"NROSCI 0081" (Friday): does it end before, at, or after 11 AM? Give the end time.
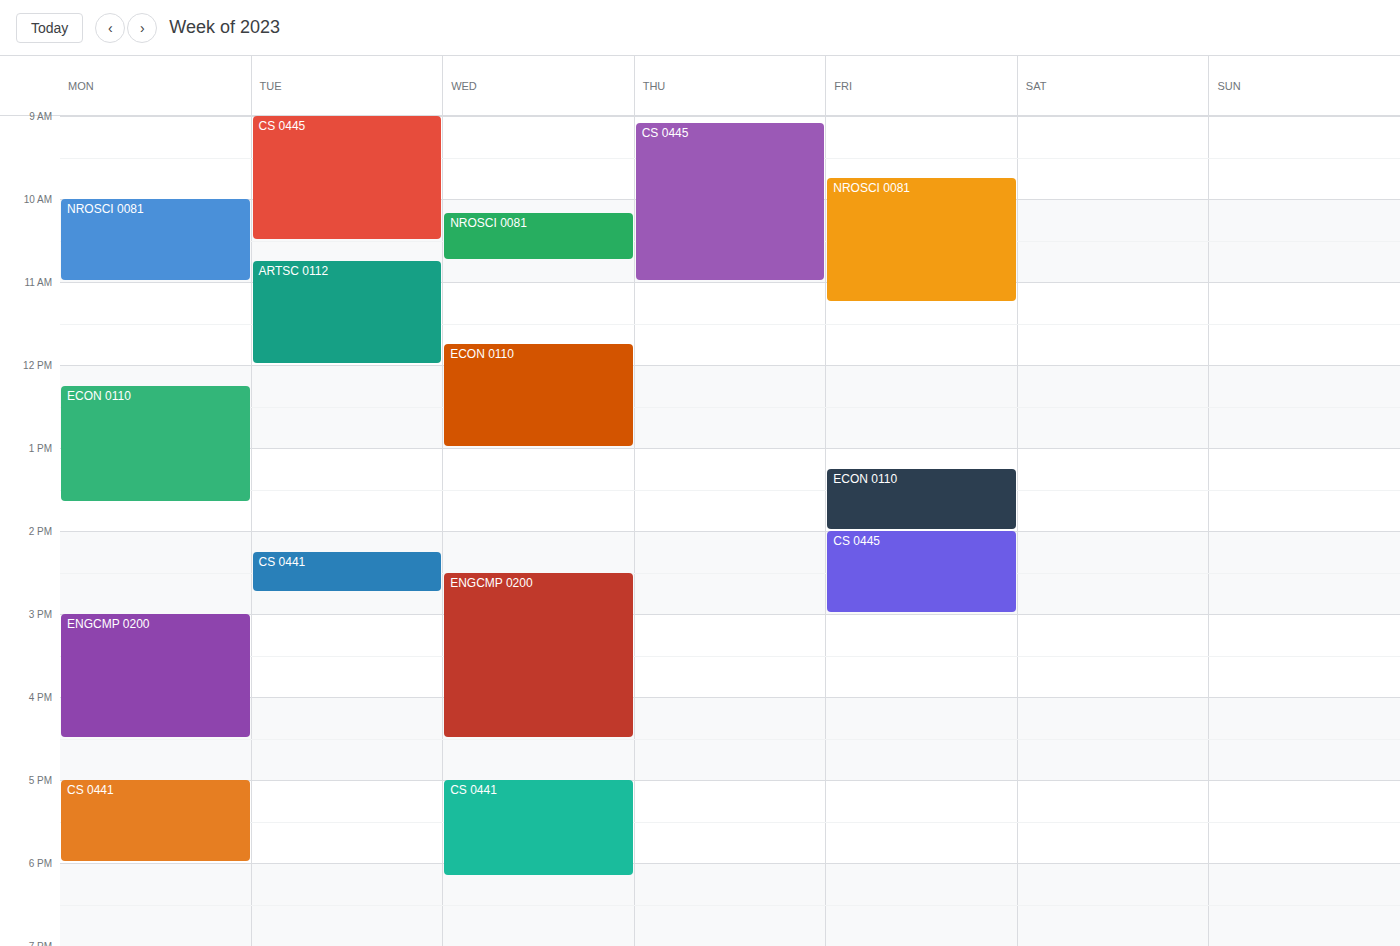
11:15 AM -- after 11 AM, 15 minutes below the 11 AM line.